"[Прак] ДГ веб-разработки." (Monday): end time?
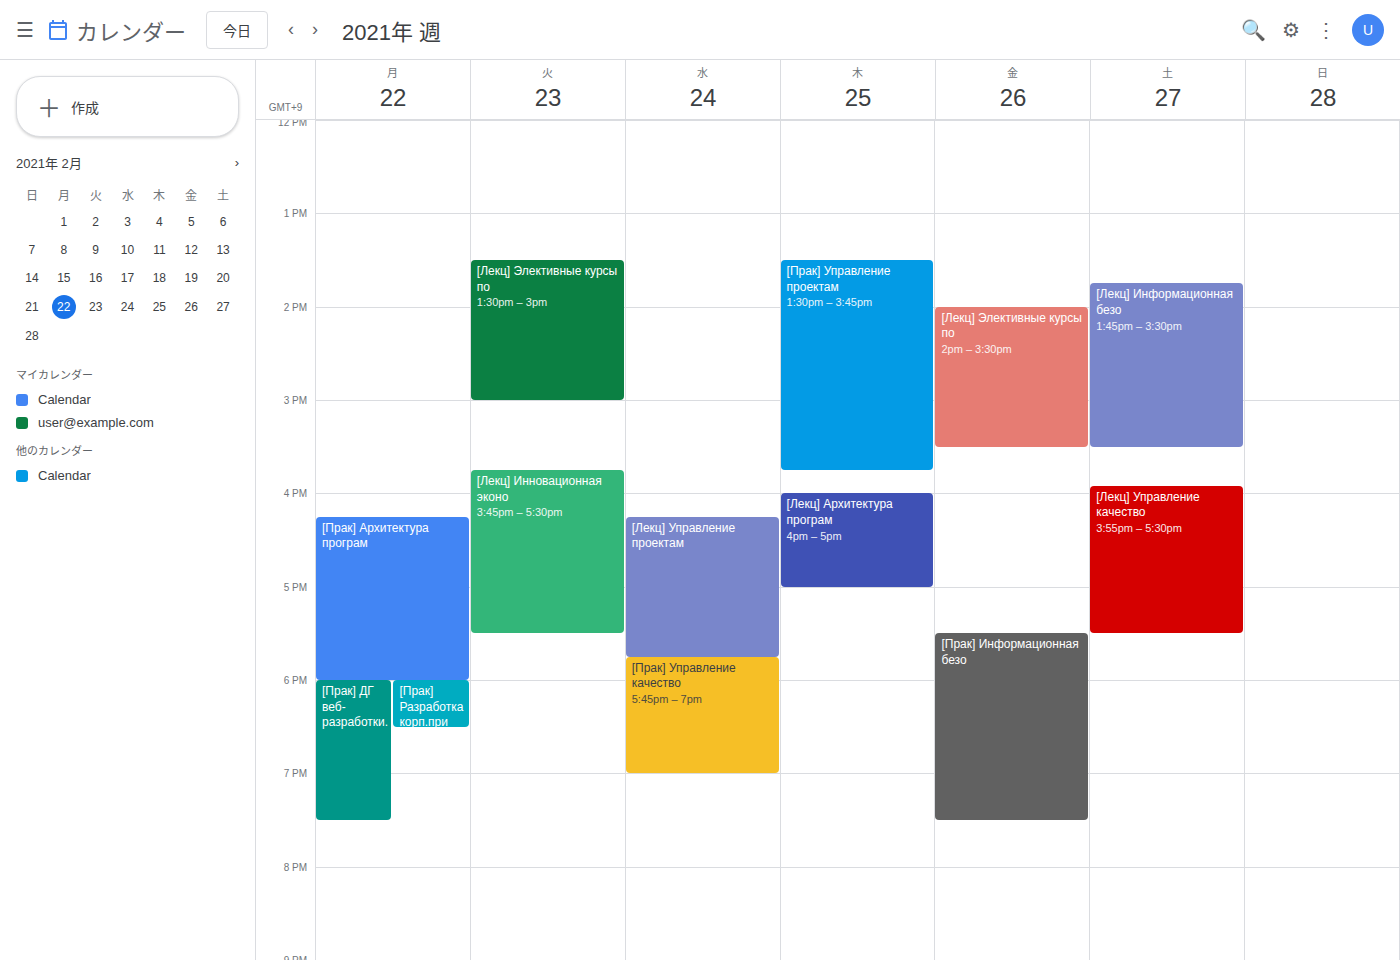
7:30 PM